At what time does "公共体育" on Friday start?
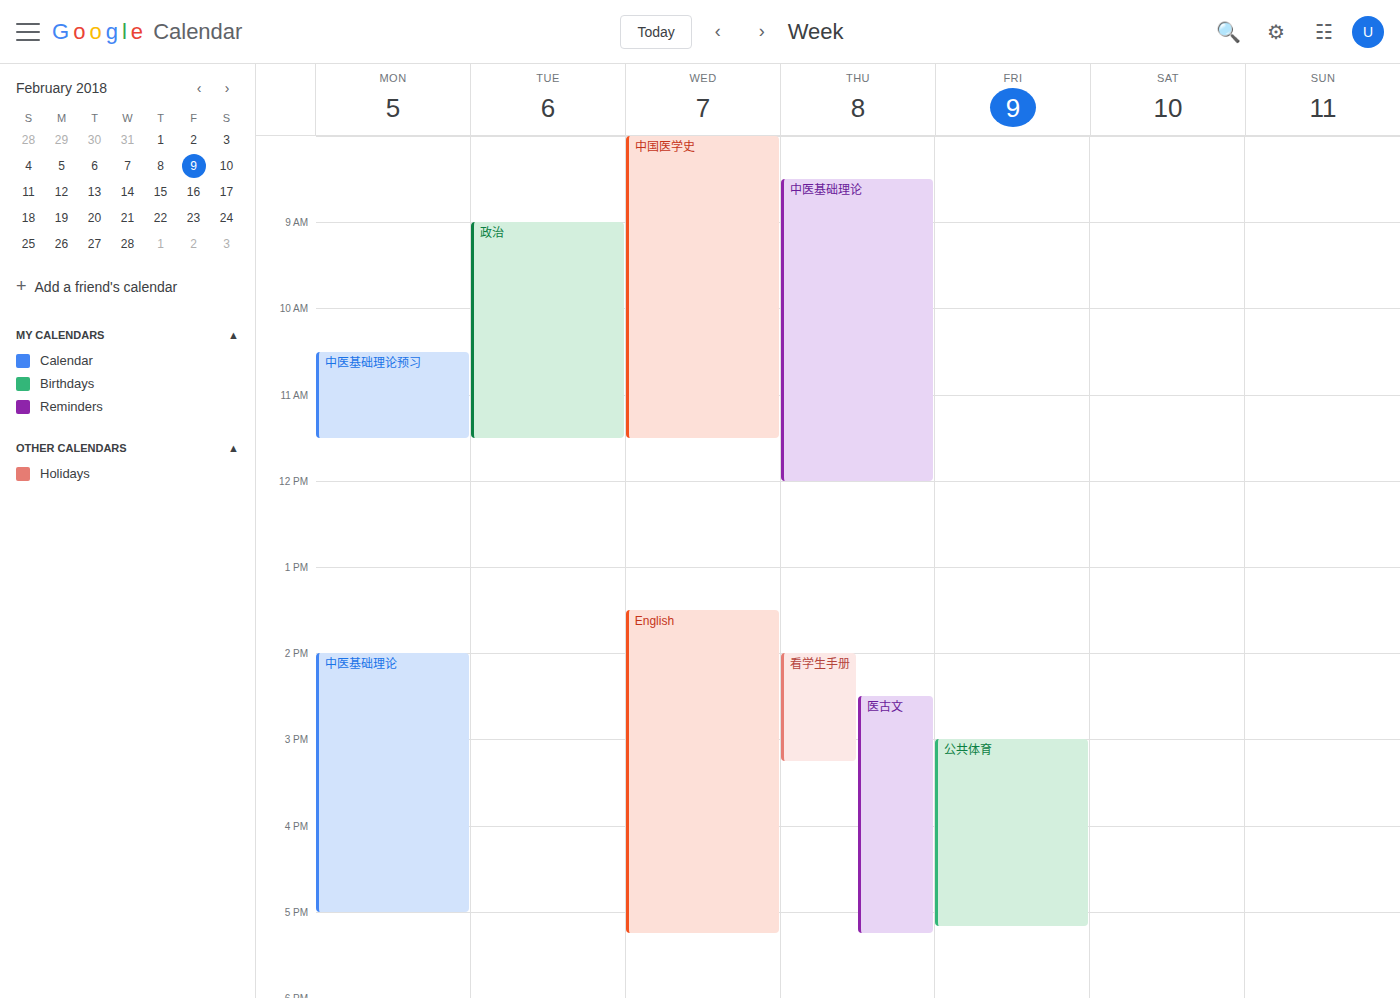
3:00 PM